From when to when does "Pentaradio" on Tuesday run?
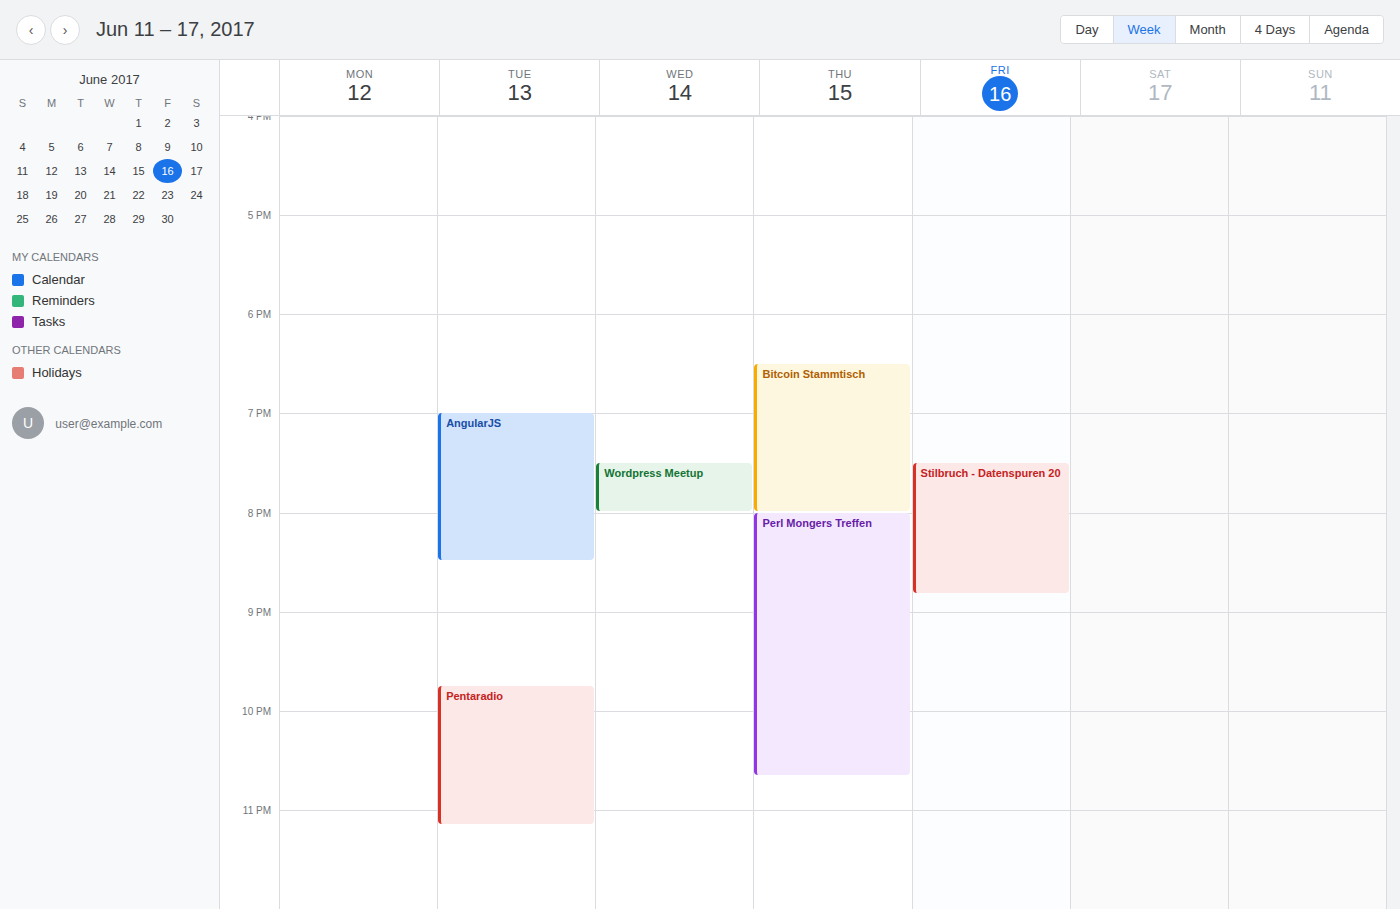
9:45 PM to 11:10 PM